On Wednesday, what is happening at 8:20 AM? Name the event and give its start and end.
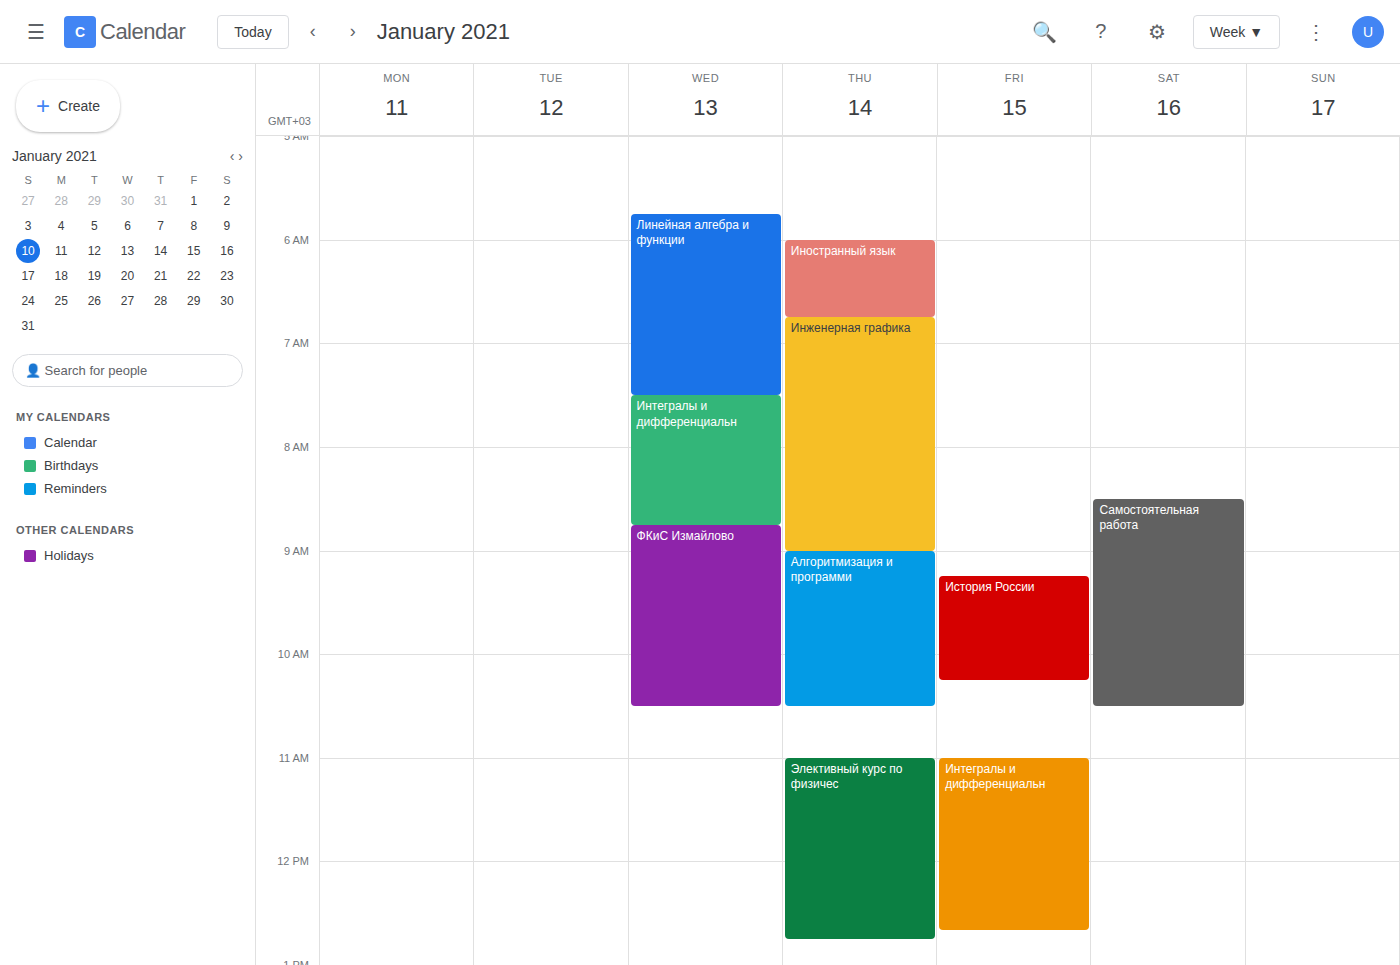
"Интегралы и дифференциальн", 7:30 AM to 8:45 AM